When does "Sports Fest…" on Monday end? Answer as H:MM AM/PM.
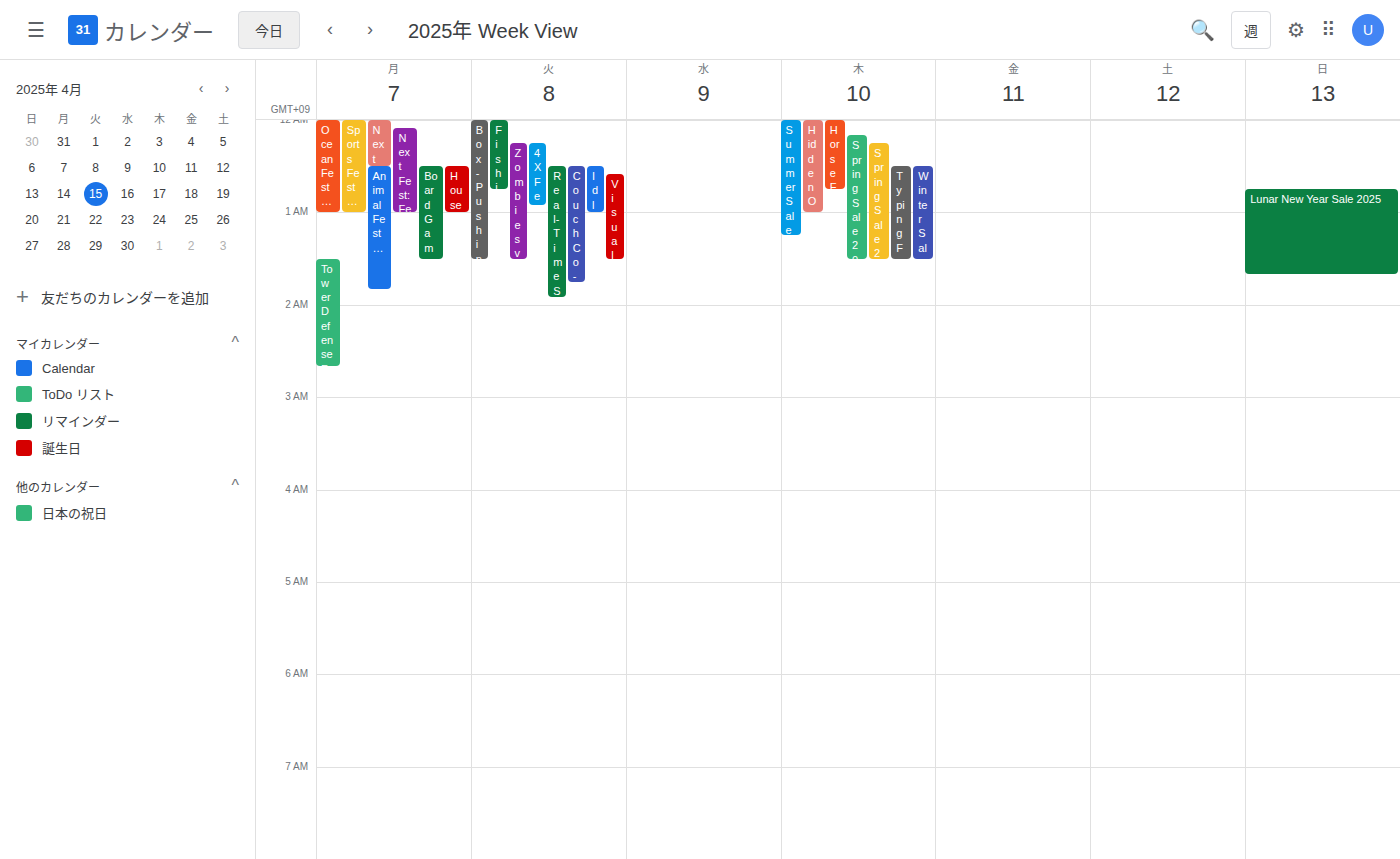
1:00 AM